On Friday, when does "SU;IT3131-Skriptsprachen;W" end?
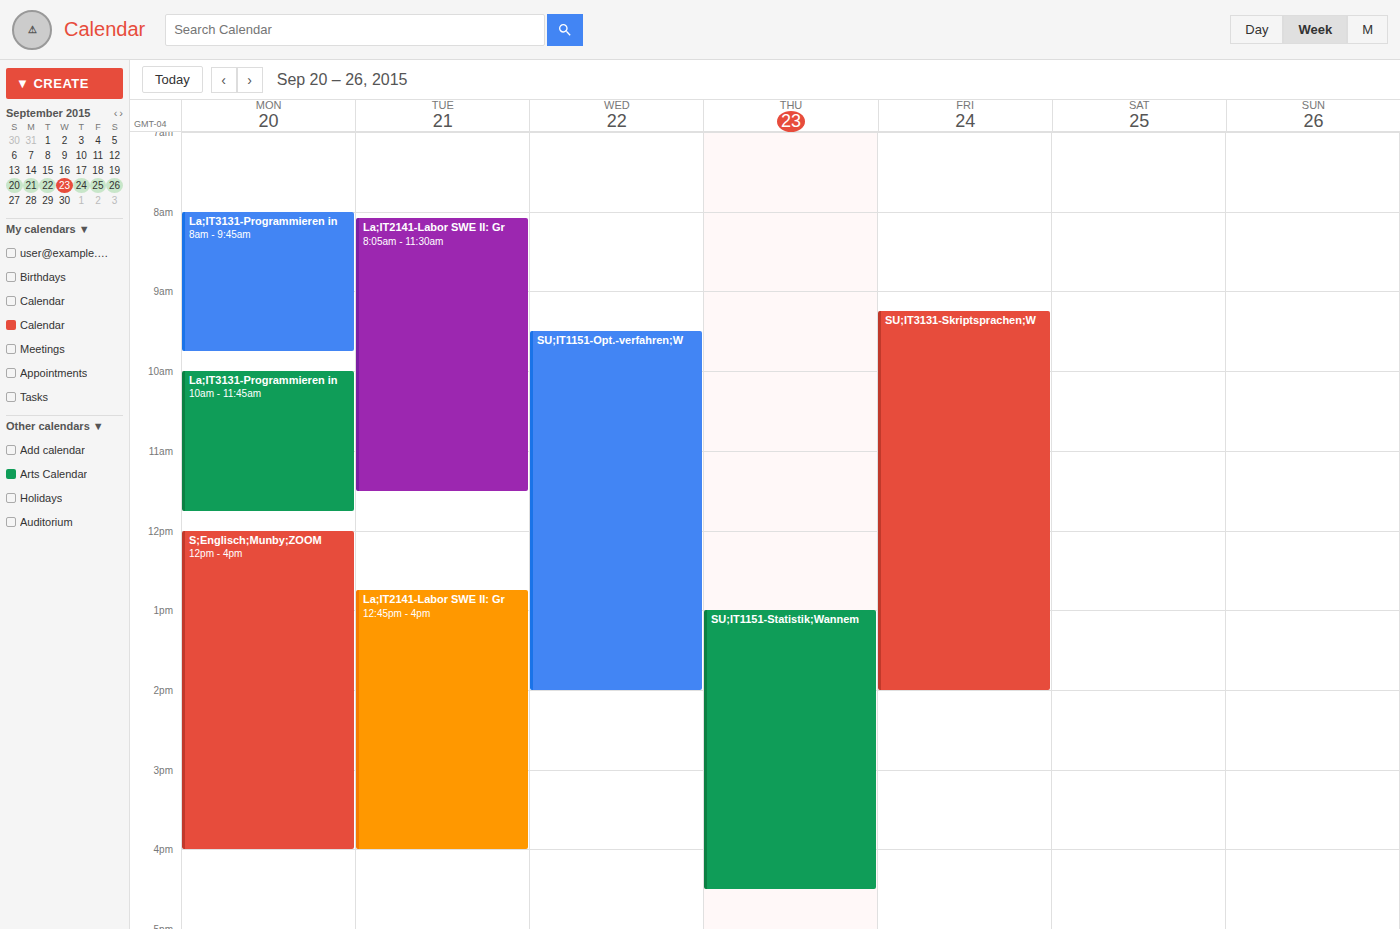
2:00 PM